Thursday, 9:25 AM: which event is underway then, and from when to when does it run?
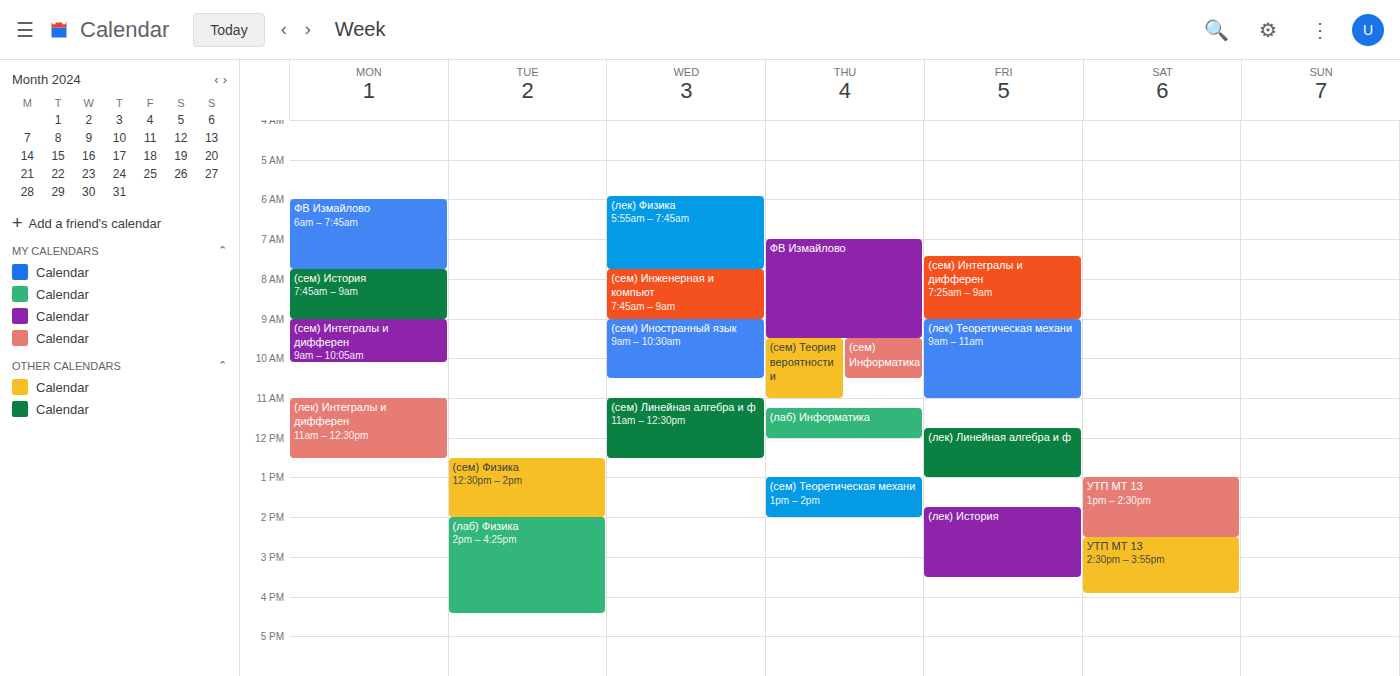
"ФВ Измайлово", 7:00 AM to 9:30 AM